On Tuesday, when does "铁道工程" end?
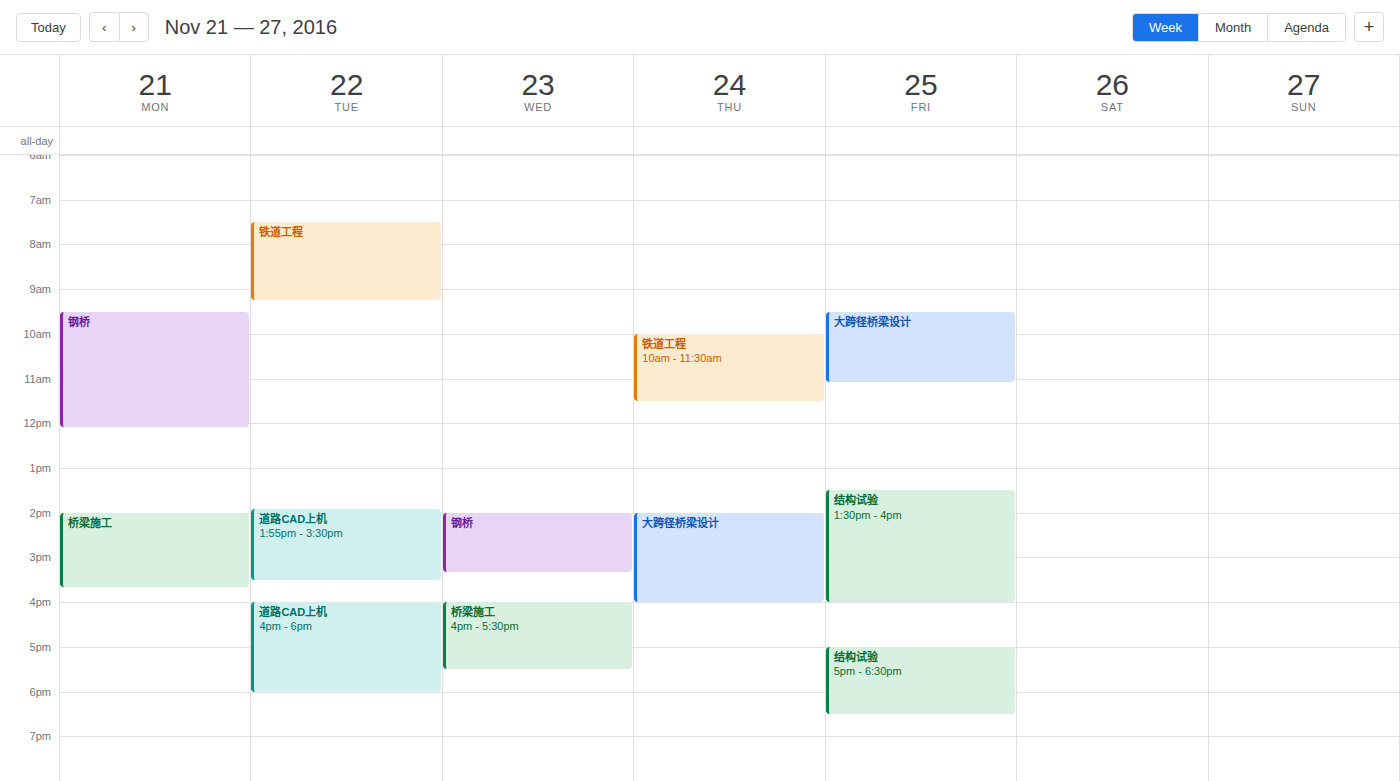
9:15 AM